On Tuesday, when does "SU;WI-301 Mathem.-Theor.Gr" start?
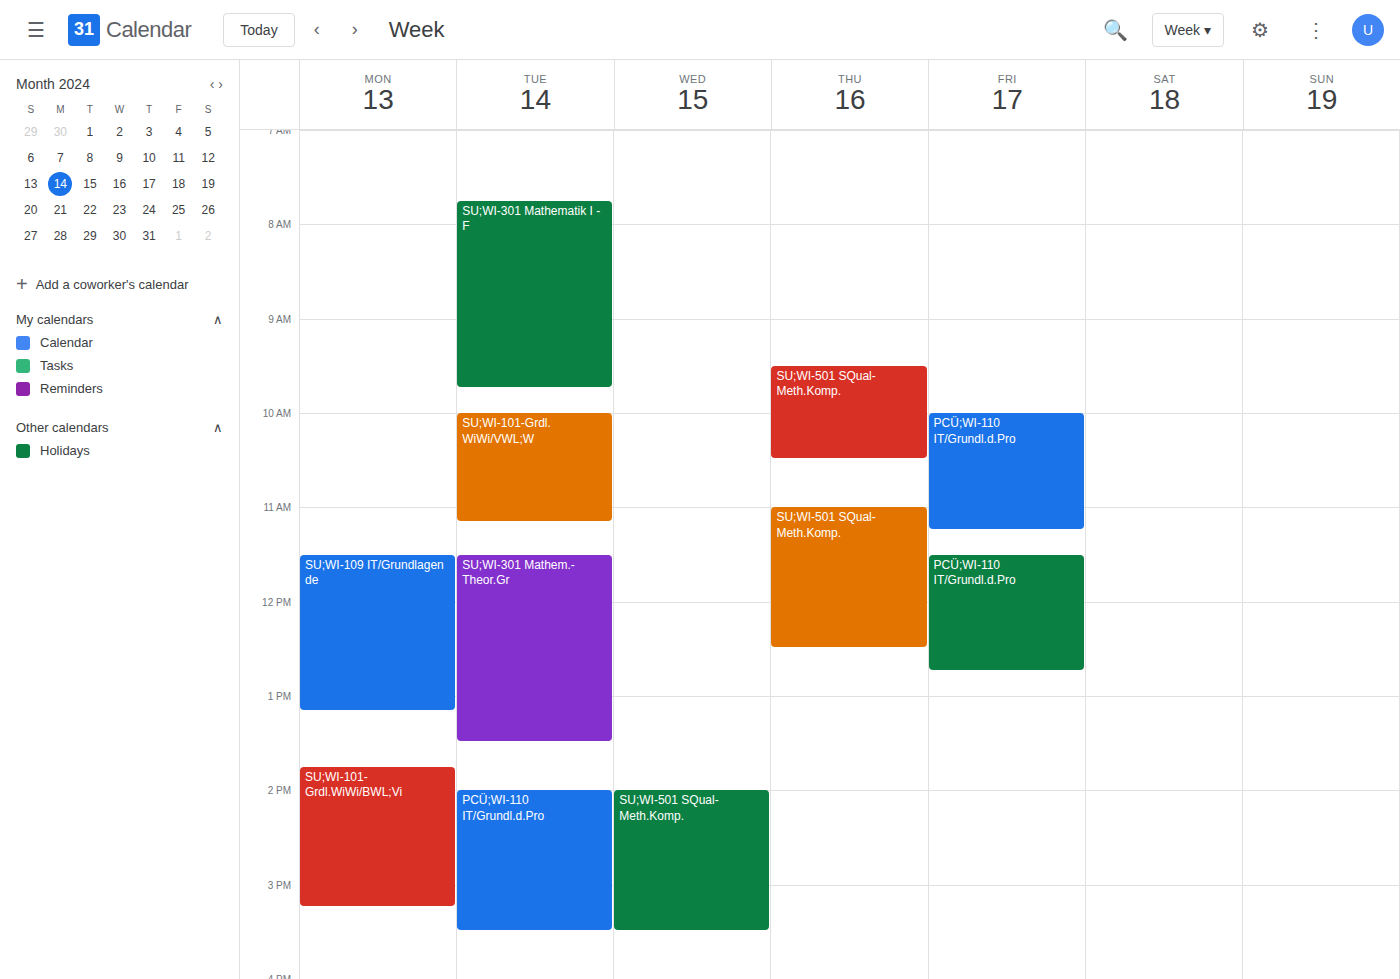
11:30 AM